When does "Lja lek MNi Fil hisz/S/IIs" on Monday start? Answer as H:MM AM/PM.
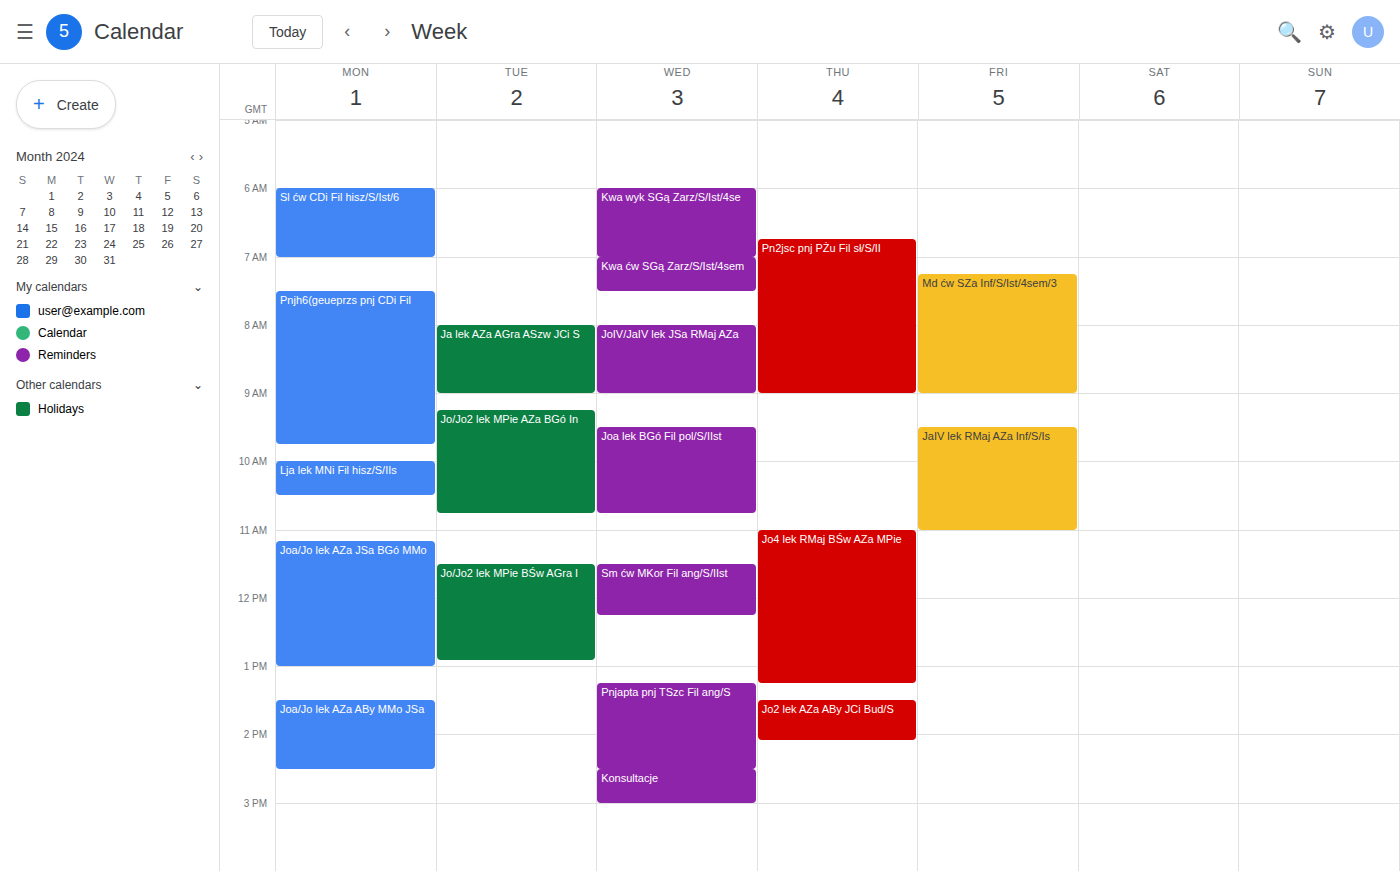
10:00 AM